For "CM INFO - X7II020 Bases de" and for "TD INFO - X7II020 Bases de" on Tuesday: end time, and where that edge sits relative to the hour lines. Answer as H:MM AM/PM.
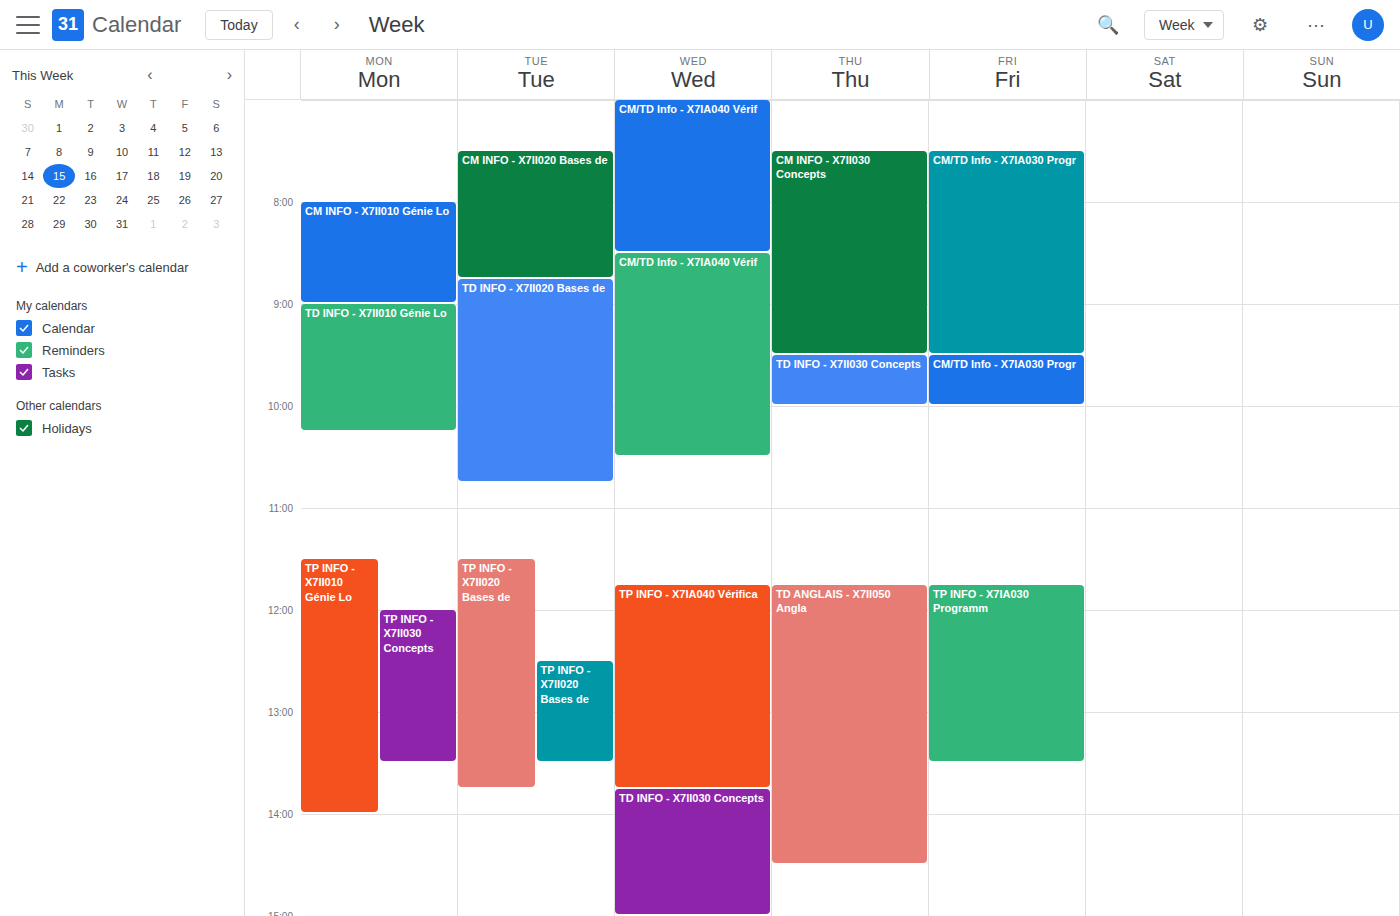
"CM INFO - X7II020 Bases de": 8:45 AM, neither: three quarters of the way from the 8 AM line to the 9 AM line. "TD INFO - X7II020 Bases de": 10:45 AM, neither: three quarters of the way from the 10 AM line to the 11 AM line.